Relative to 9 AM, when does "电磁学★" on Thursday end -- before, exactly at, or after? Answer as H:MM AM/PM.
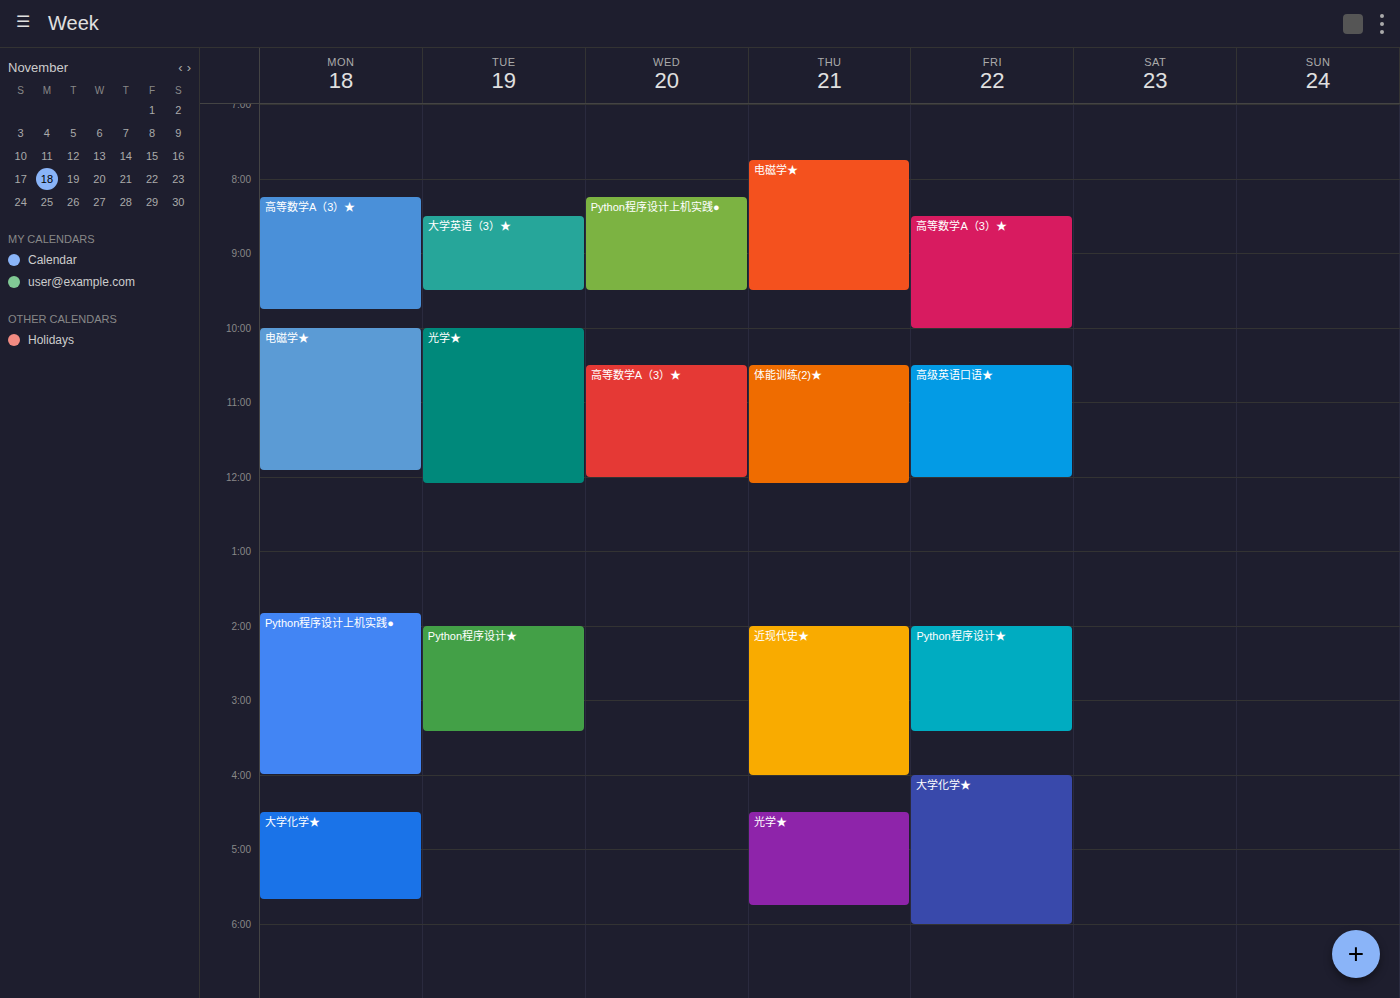
9:30 AM -- after 9 AM, 30 minutes below the 9 AM line.